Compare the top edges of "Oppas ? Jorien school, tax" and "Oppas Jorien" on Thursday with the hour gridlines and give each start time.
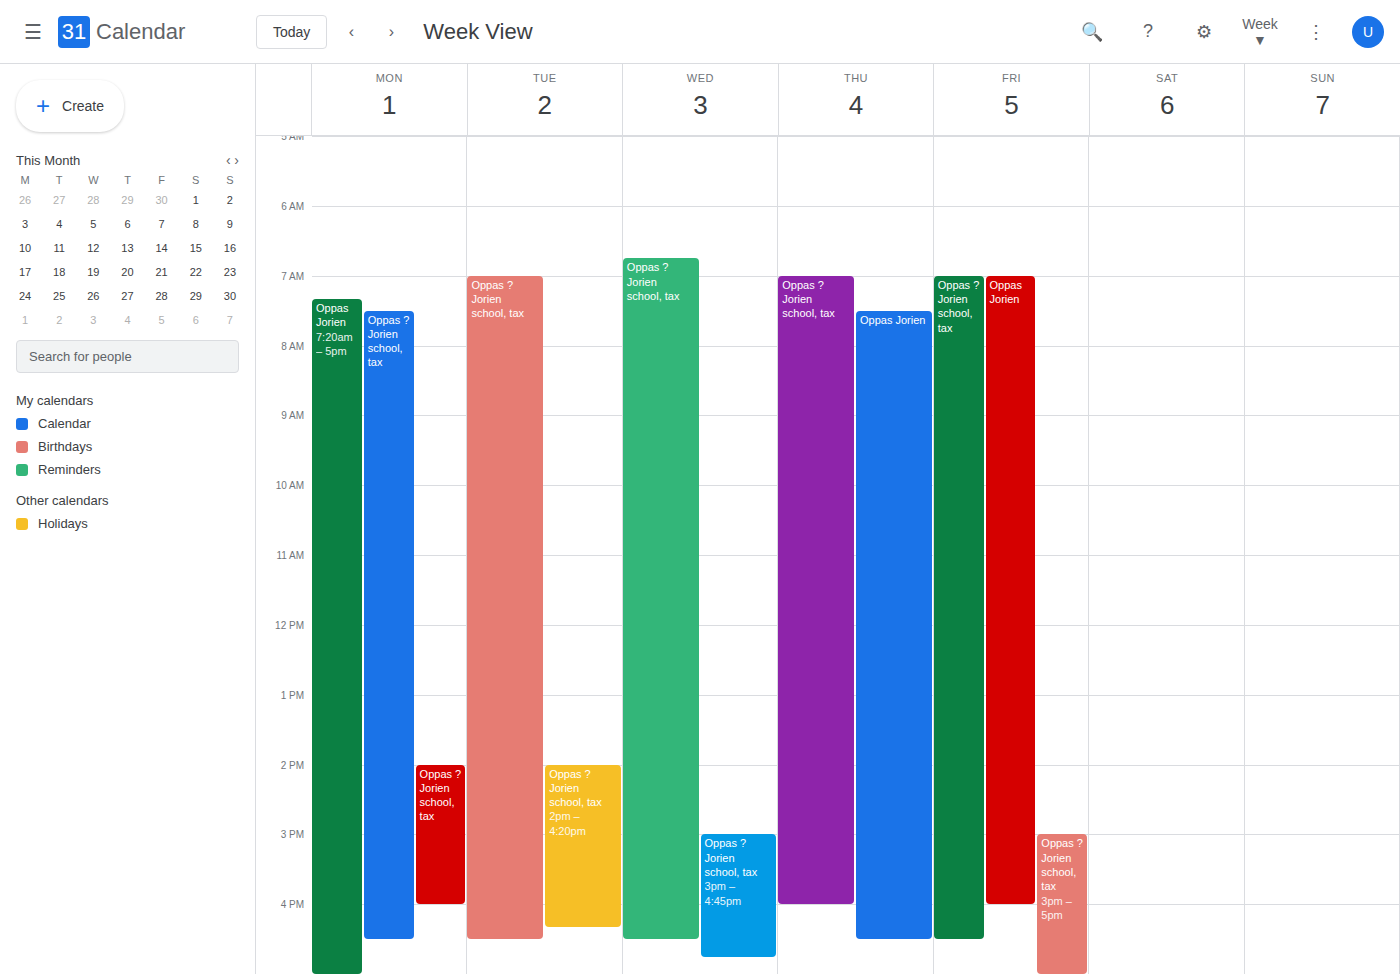
"Oppas ? Jorien school, tax": 7:00 AM, exactly on the 7 AM line. "Oppas Jorien": 7:30 AM, halfway between the 7 AM and 8 AM lines.